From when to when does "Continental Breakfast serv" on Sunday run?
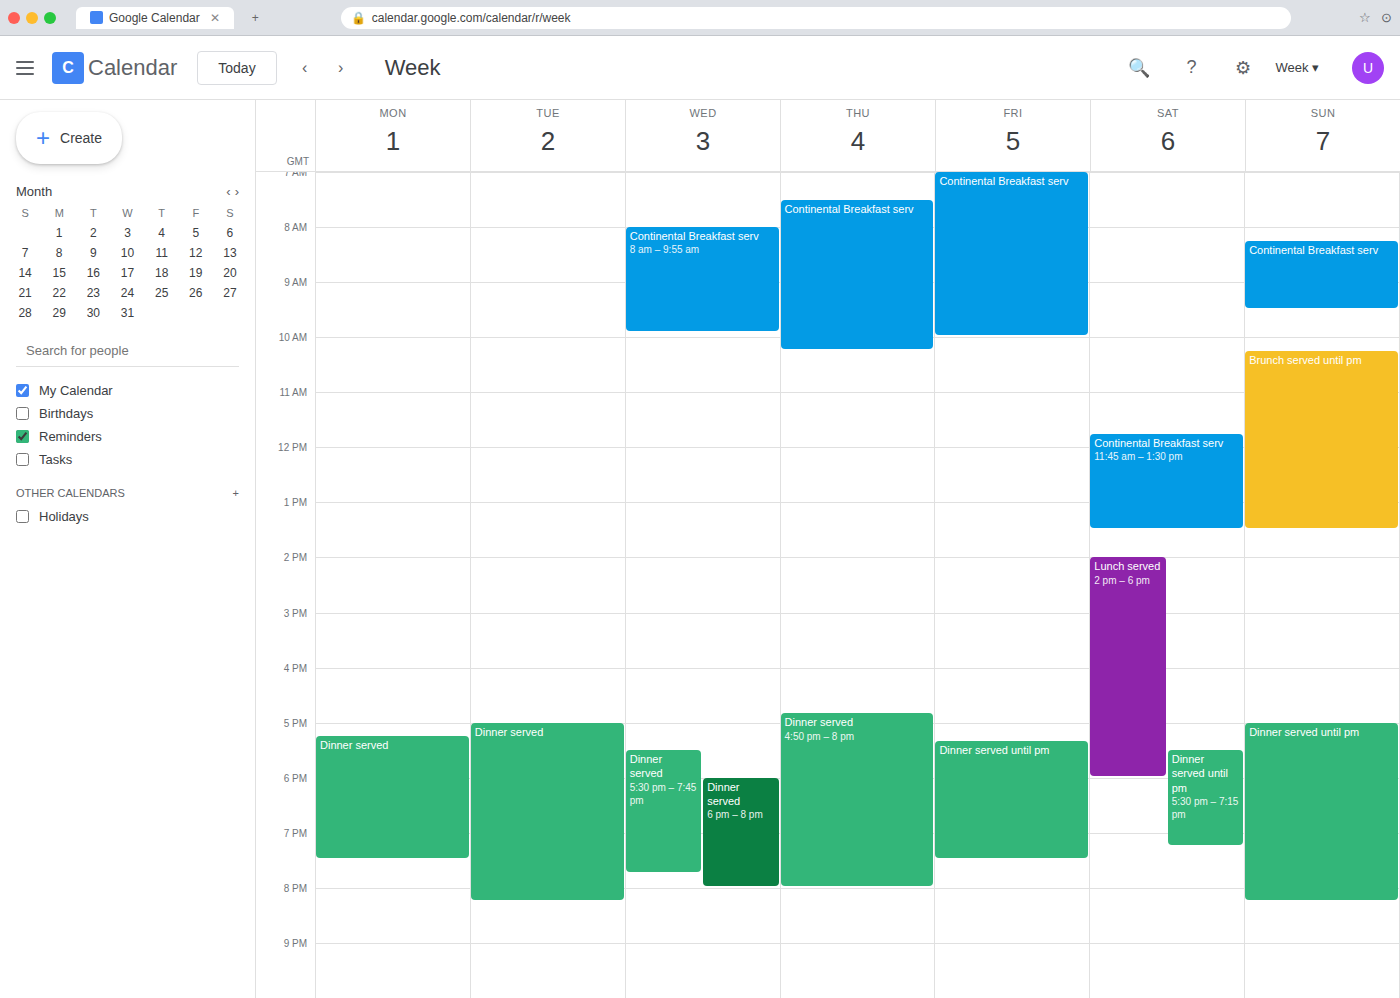
8:15 AM to 9:30 AM